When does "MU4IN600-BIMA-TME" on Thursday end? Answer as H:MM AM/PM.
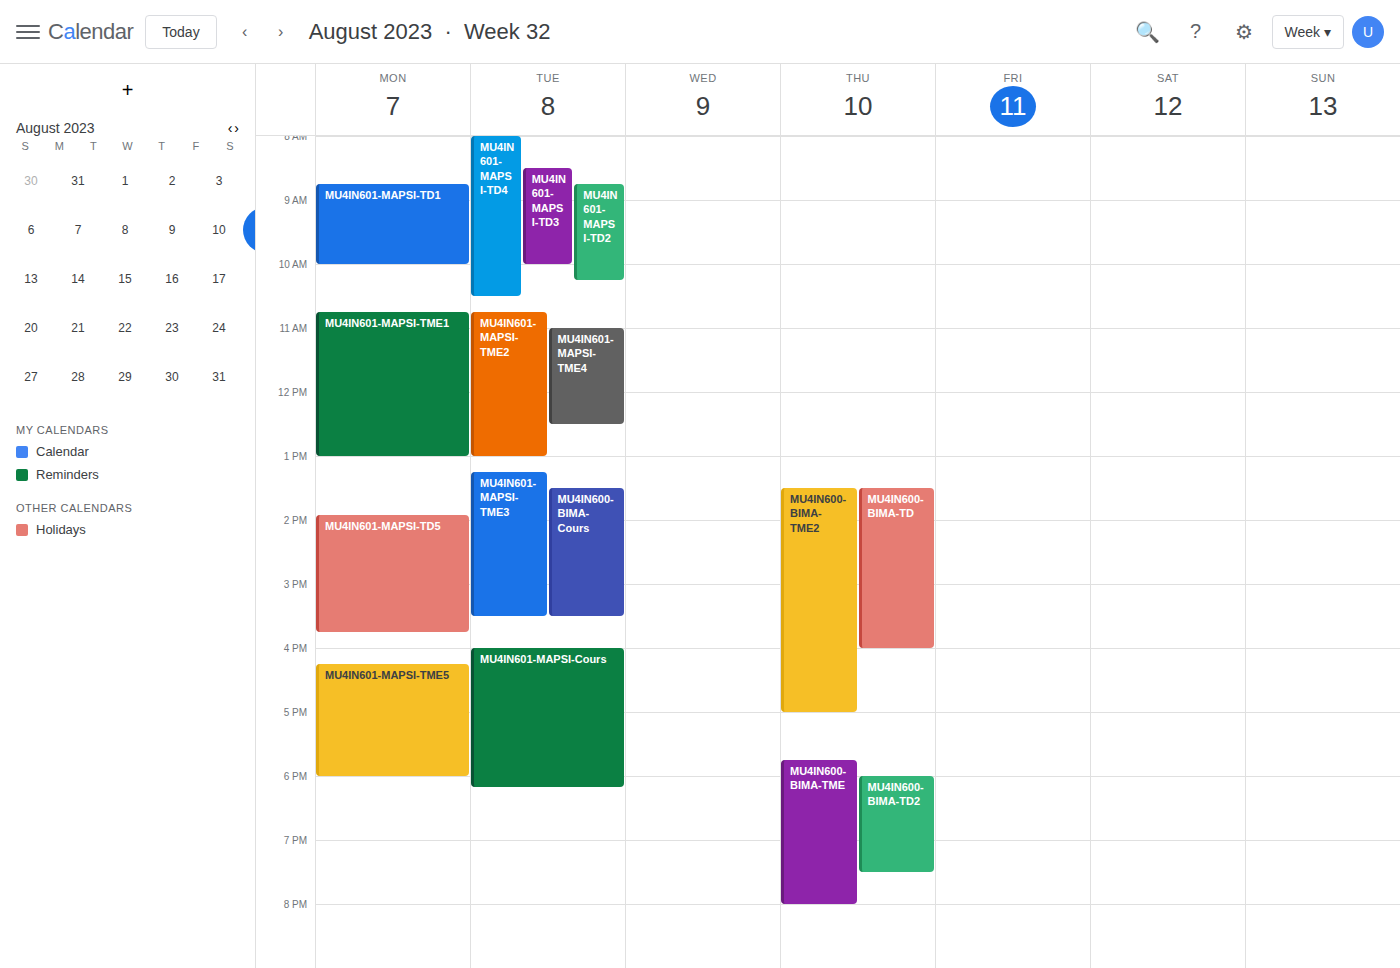
8:00 PM